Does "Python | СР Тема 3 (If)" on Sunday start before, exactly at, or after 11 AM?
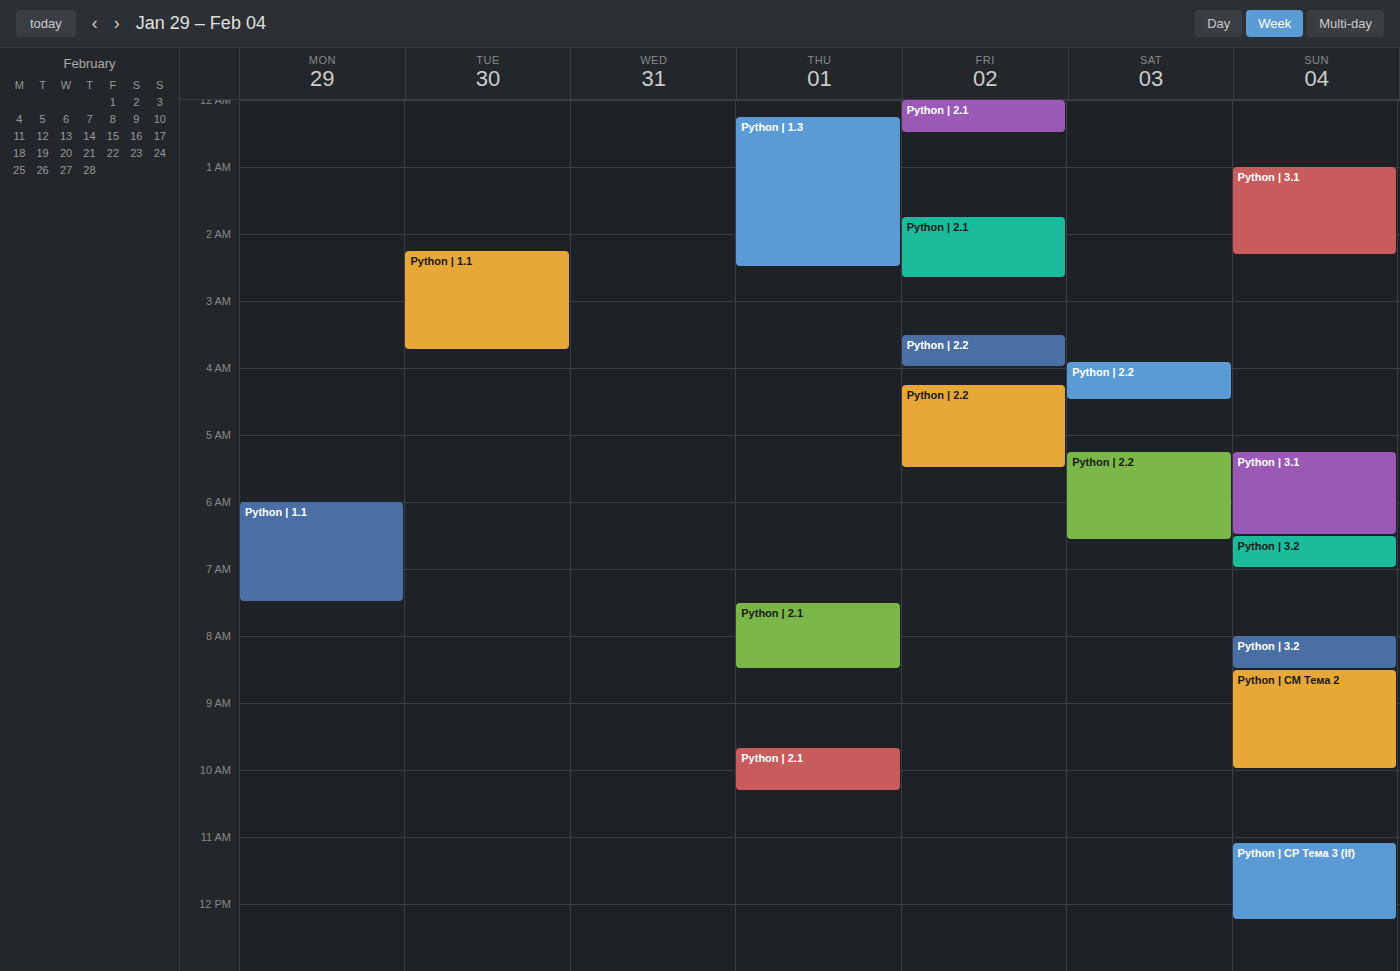
11:05 AM -- after 11 AM, 5 minutes below the 11 AM line.